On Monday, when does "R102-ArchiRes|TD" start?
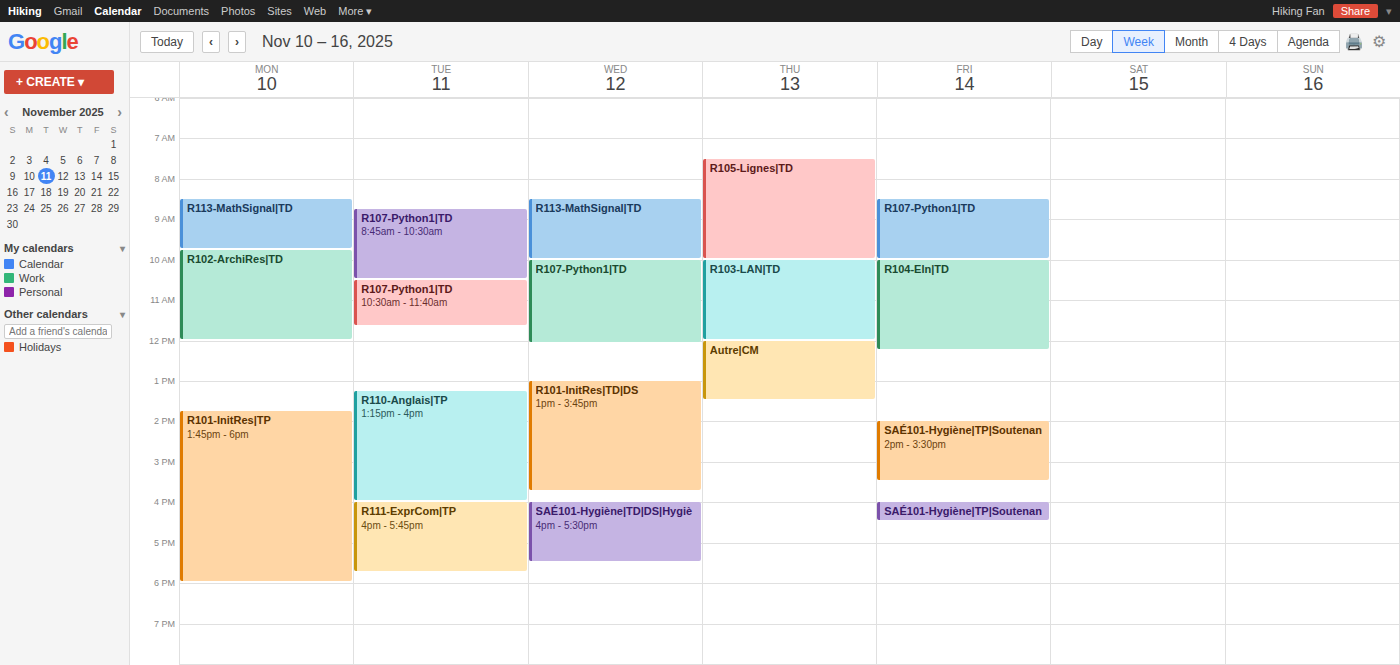
9:45 AM